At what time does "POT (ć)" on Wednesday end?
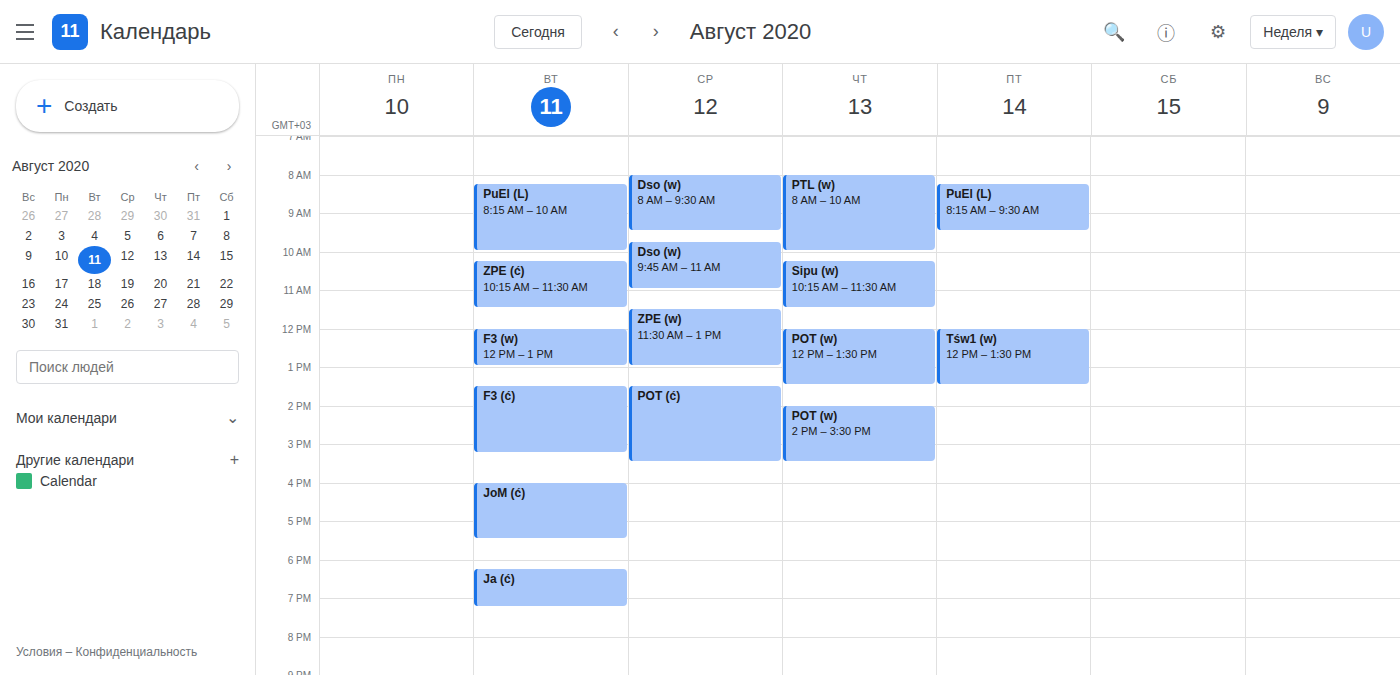
3:30 PM